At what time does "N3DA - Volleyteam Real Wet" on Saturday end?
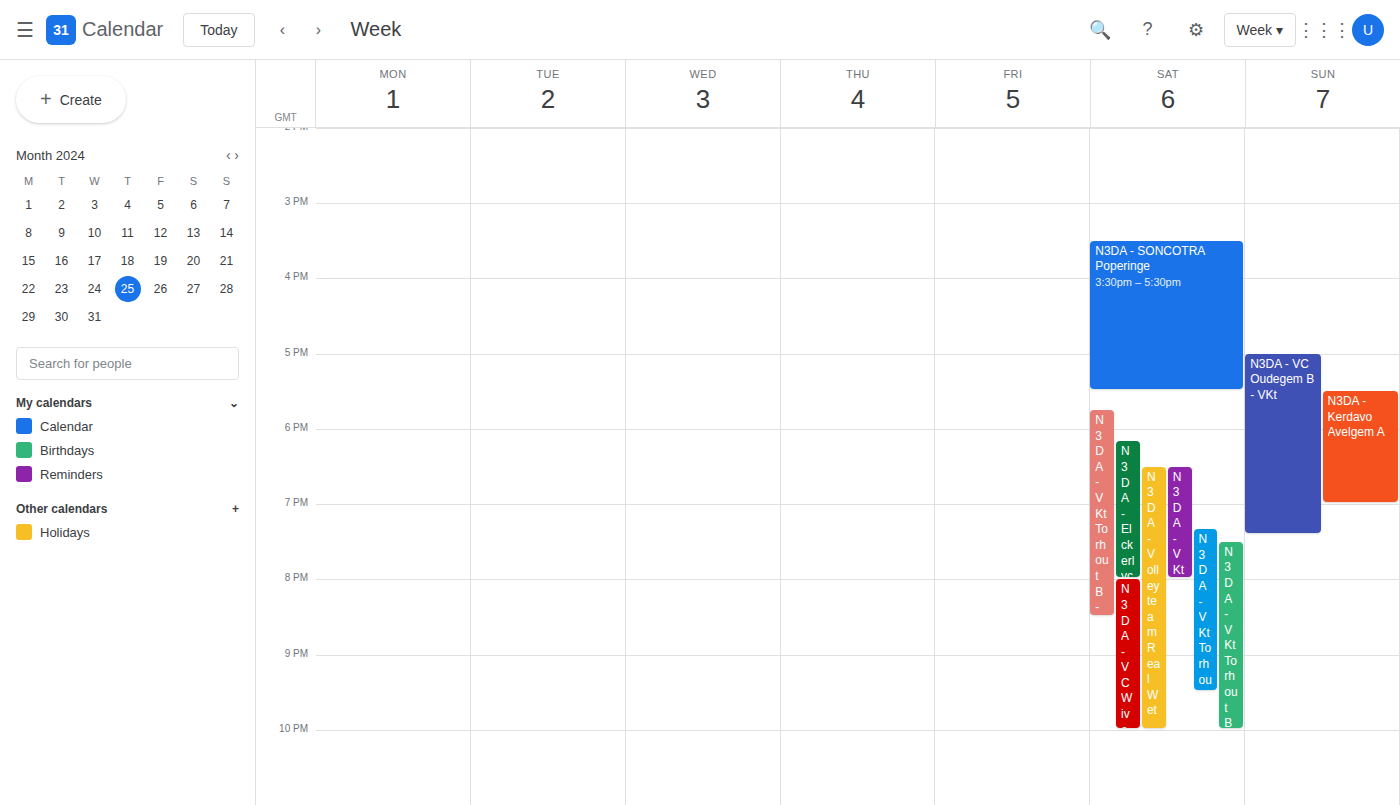
10:00 PM